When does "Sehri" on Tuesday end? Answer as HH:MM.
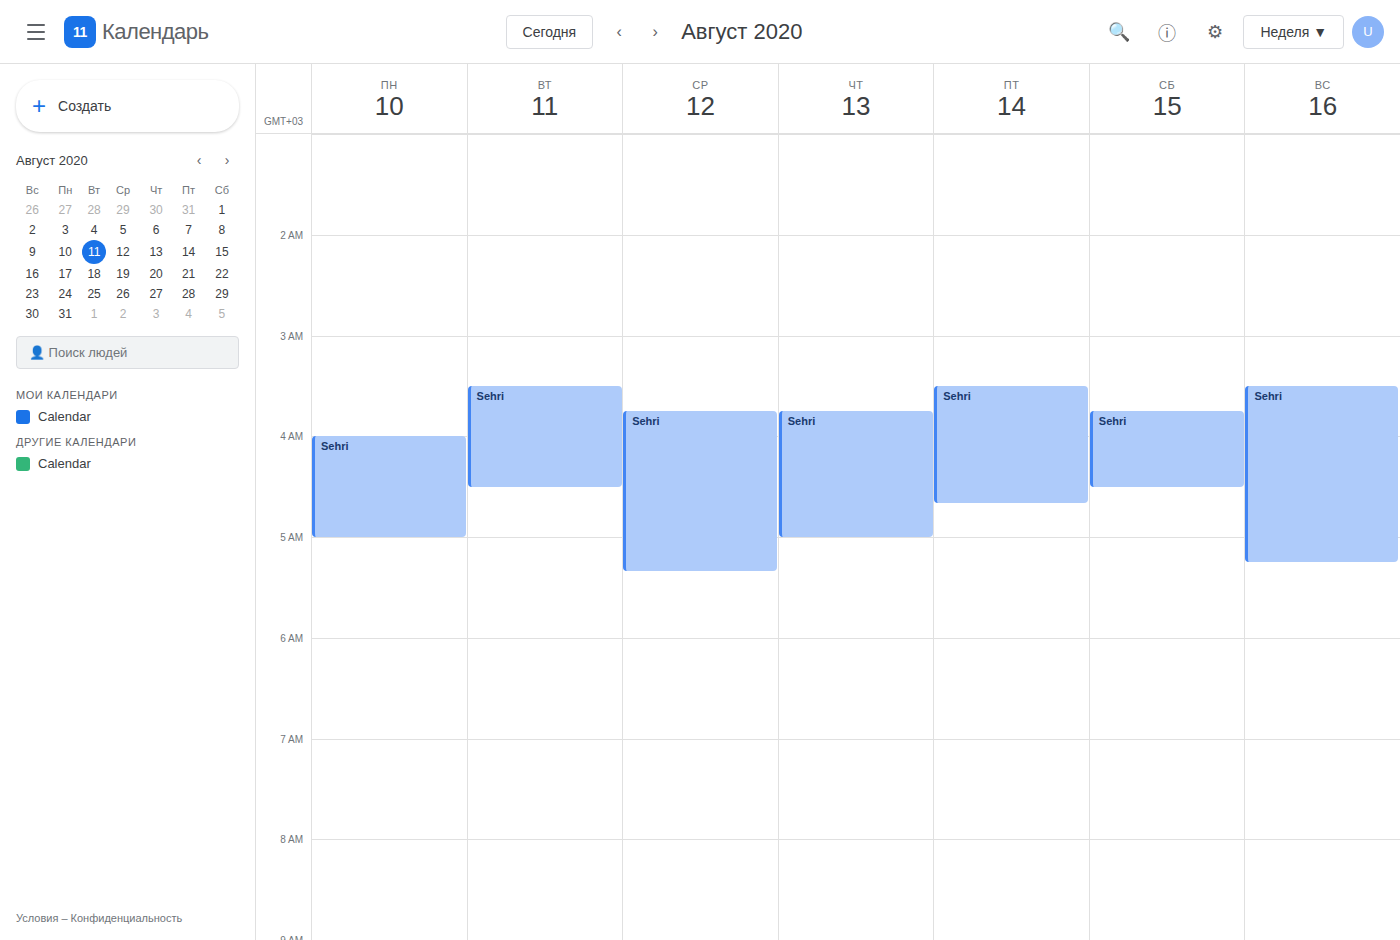
04:30